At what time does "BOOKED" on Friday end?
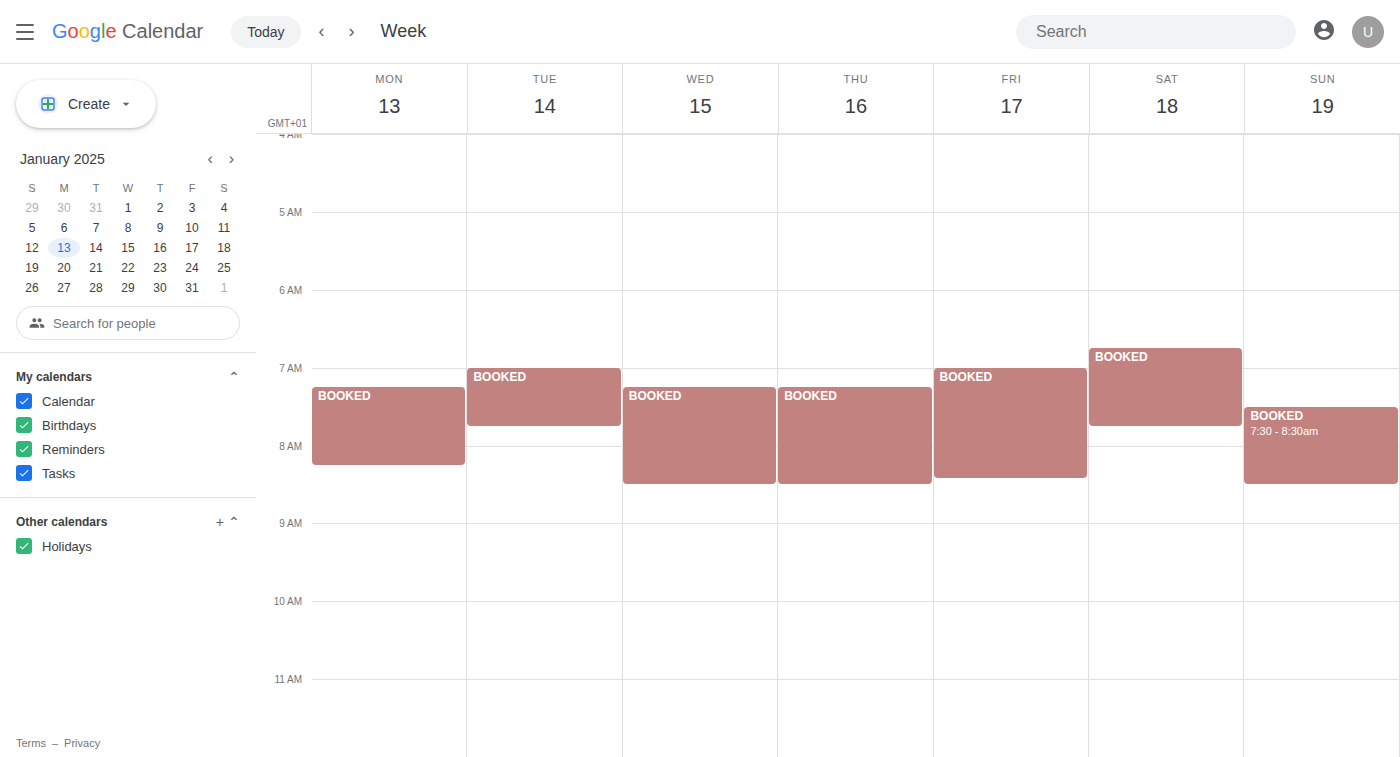
8:25 AM